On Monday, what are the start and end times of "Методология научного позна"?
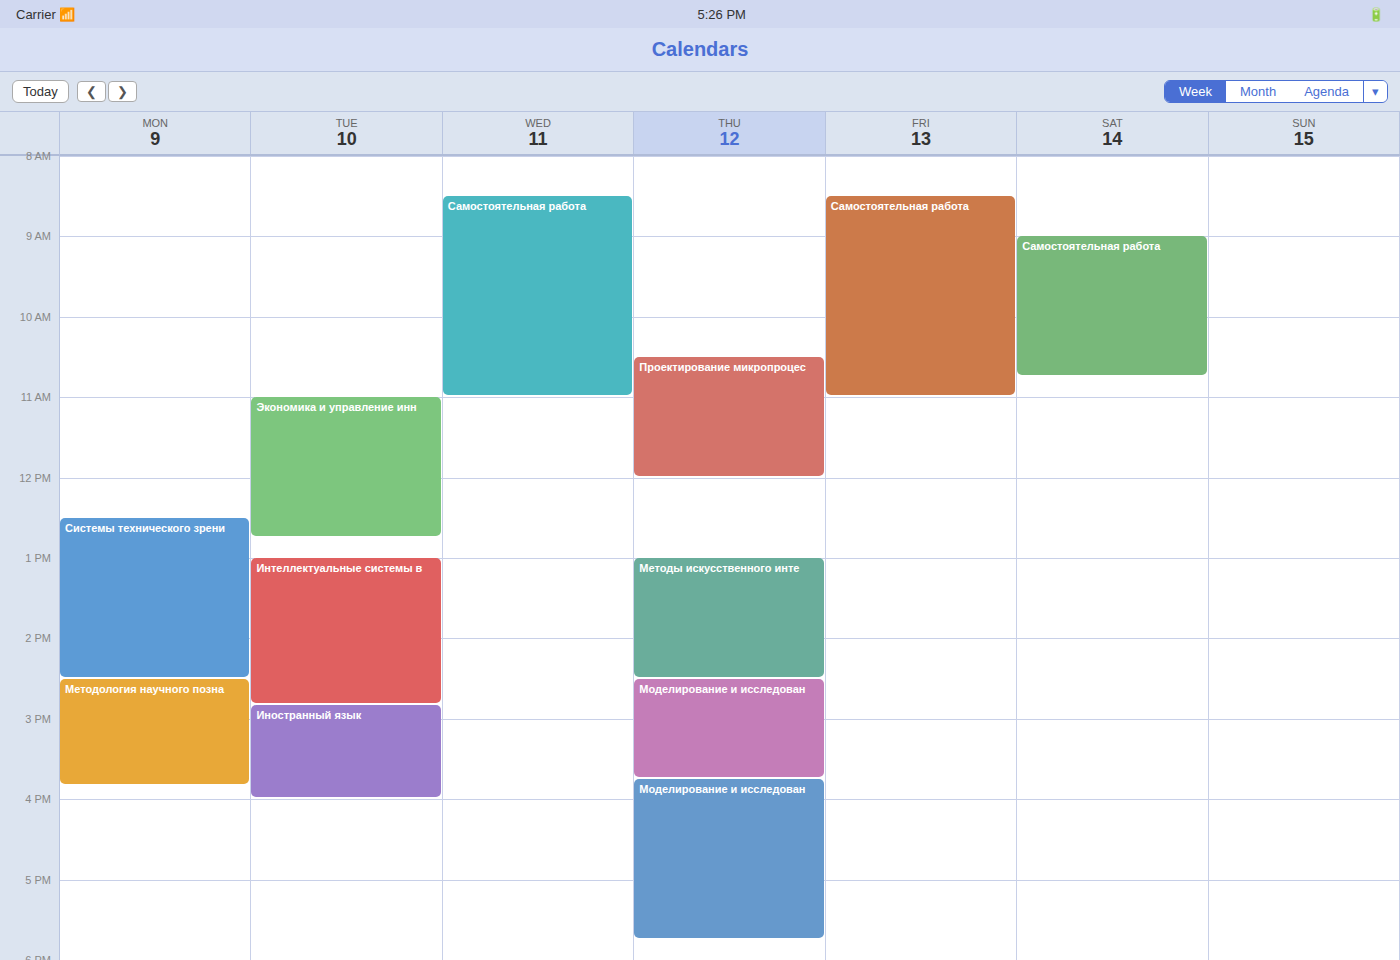
2:30 PM to 3:50 PM